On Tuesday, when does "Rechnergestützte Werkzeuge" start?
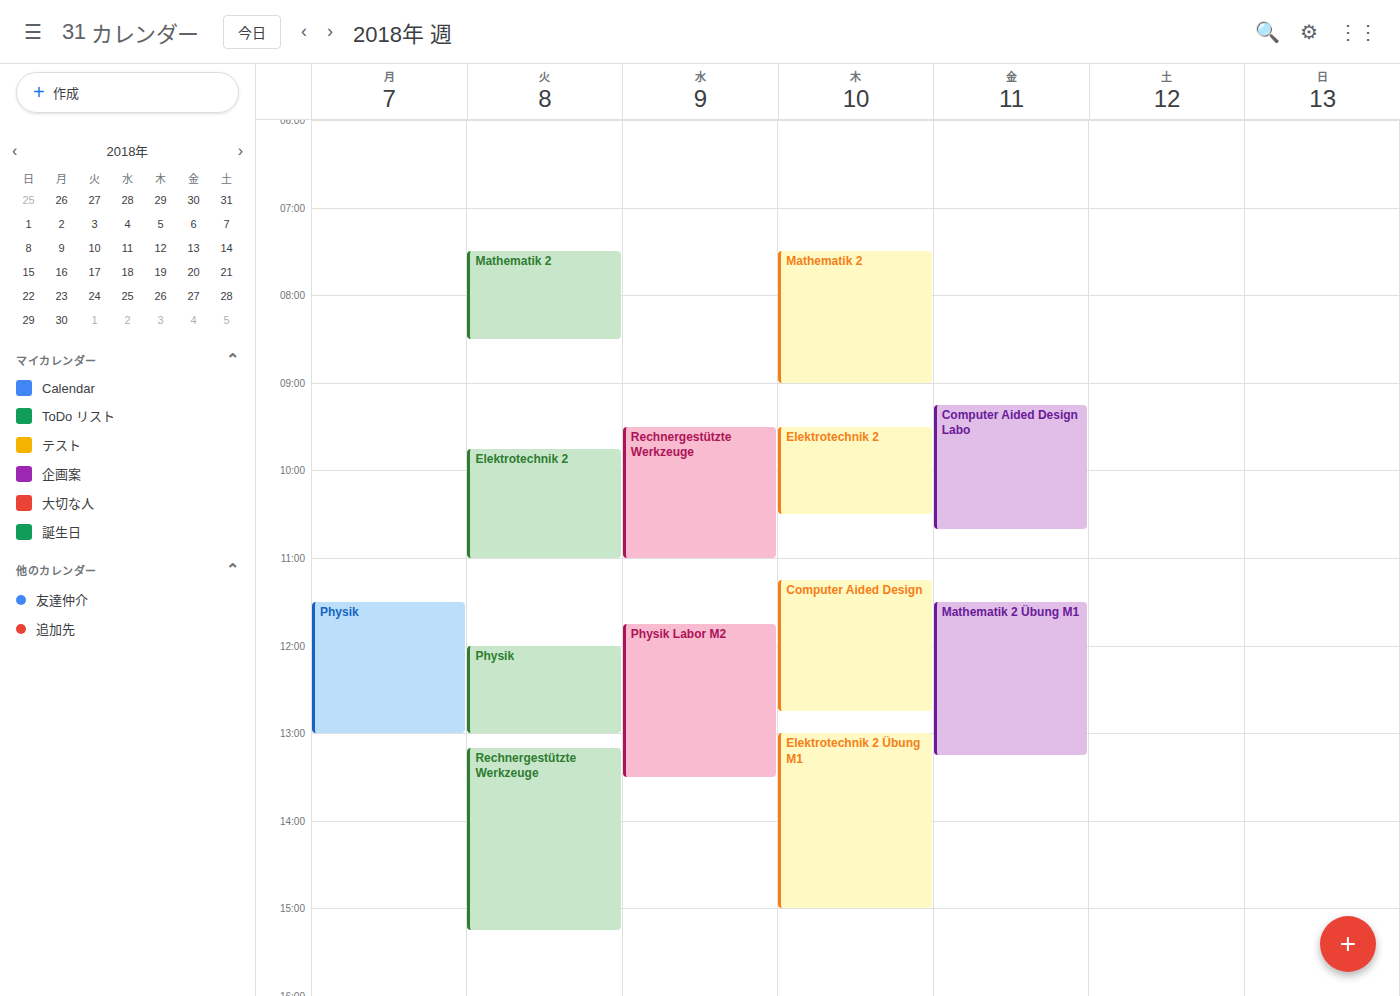
1:10 PM